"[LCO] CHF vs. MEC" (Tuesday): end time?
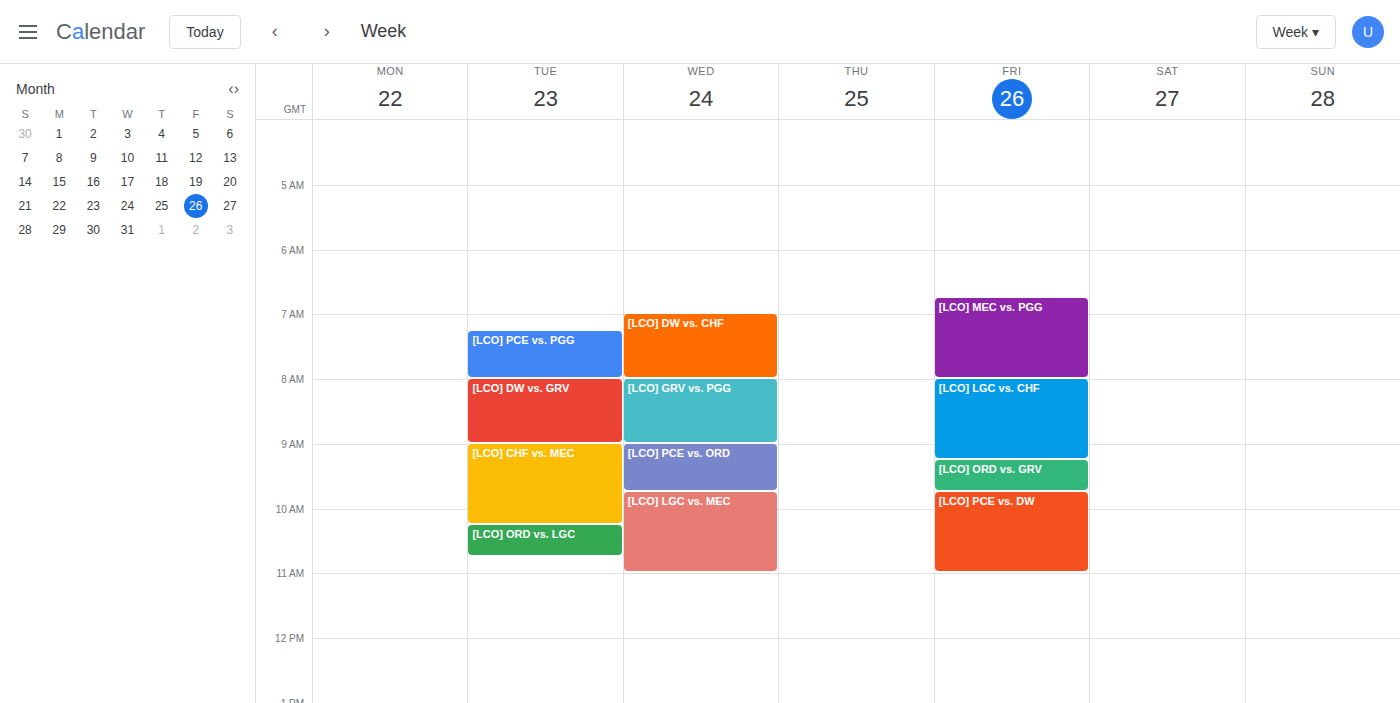
10:15 AM